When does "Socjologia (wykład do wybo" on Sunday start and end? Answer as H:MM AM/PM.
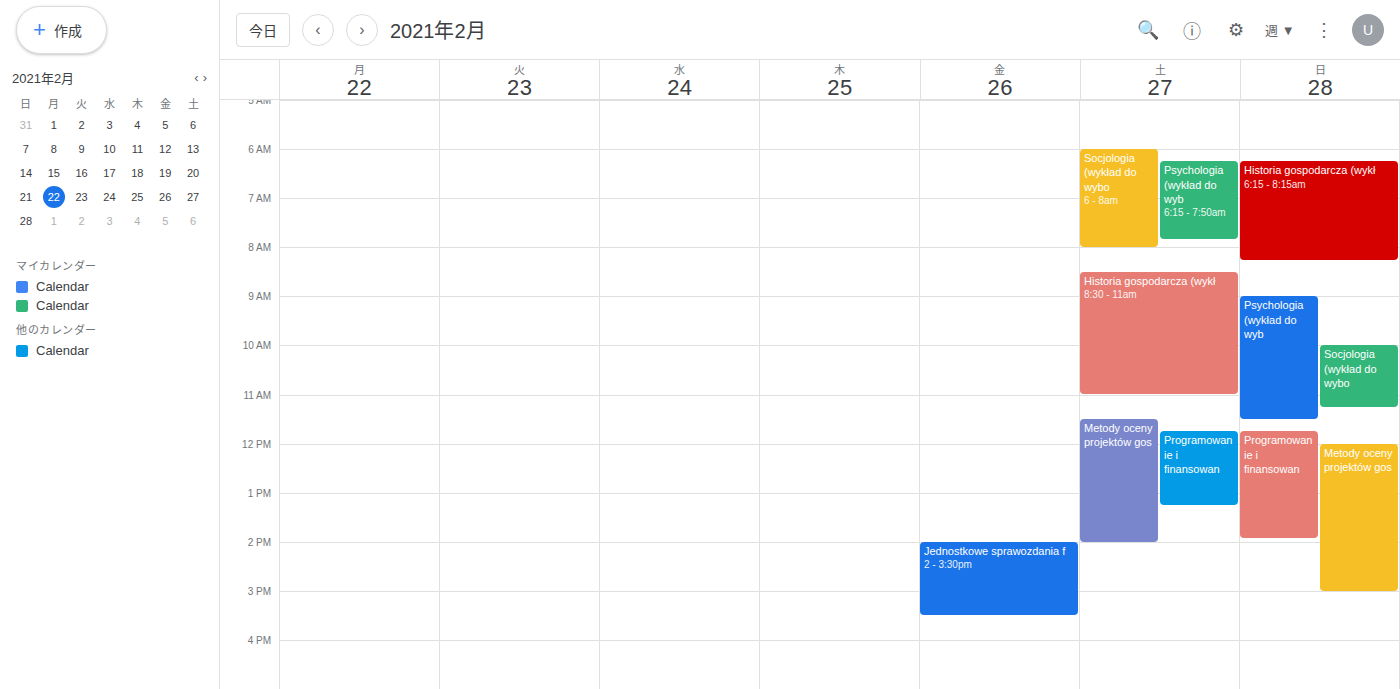
10:00 AM to 11:15 AM